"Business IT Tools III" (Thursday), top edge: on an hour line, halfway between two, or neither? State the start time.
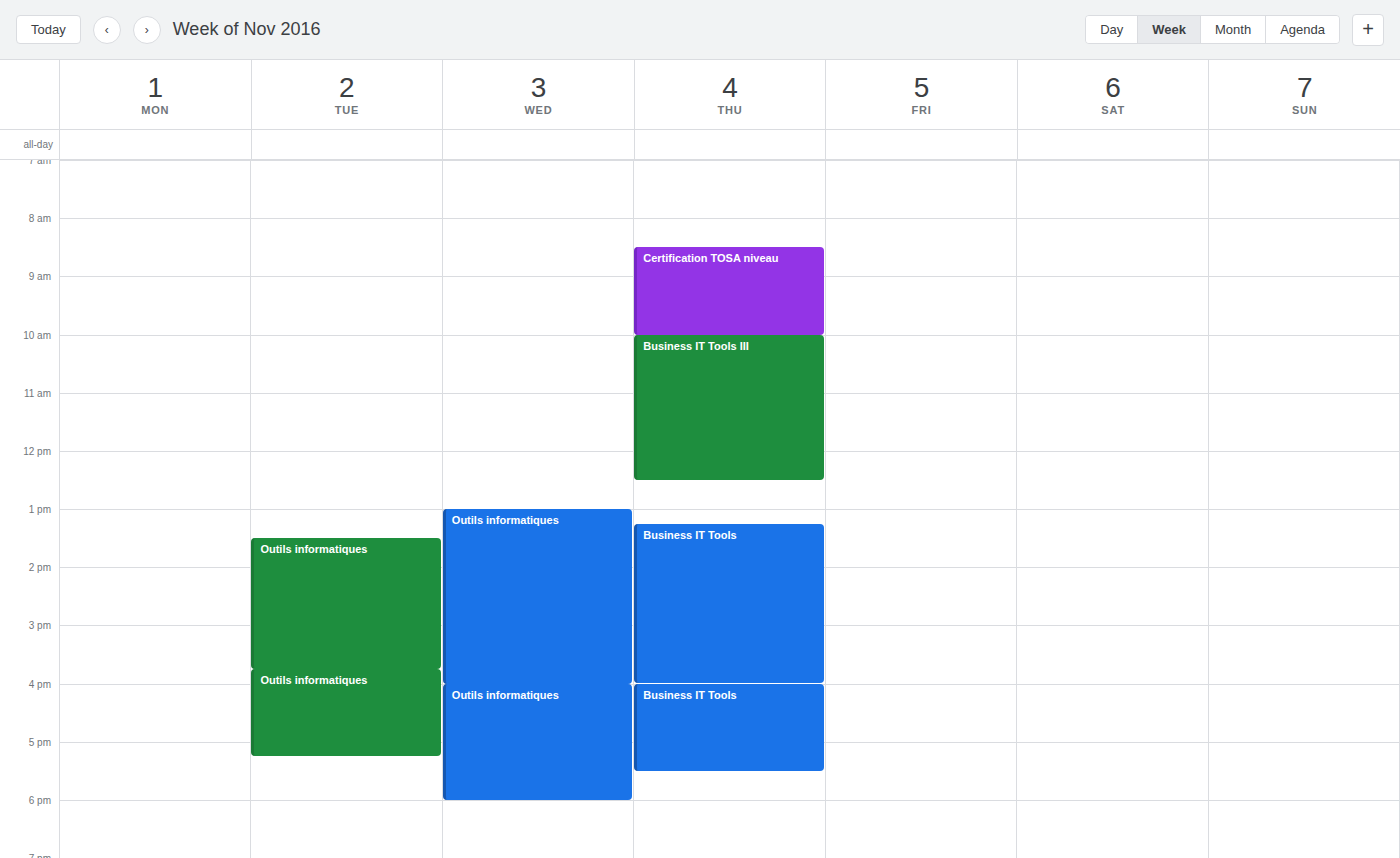
10:00 AM -- exactly on the 10 AM line.